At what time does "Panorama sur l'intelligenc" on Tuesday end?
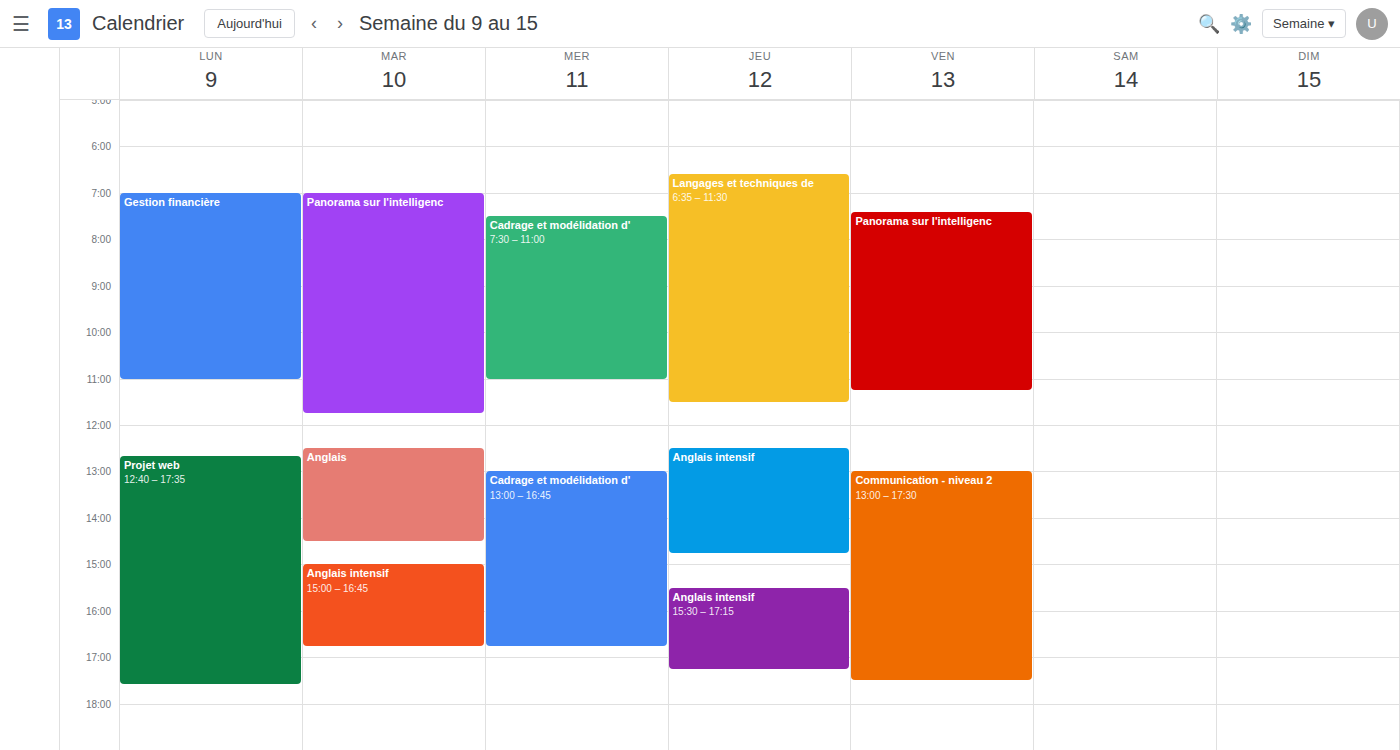
11:45 AM